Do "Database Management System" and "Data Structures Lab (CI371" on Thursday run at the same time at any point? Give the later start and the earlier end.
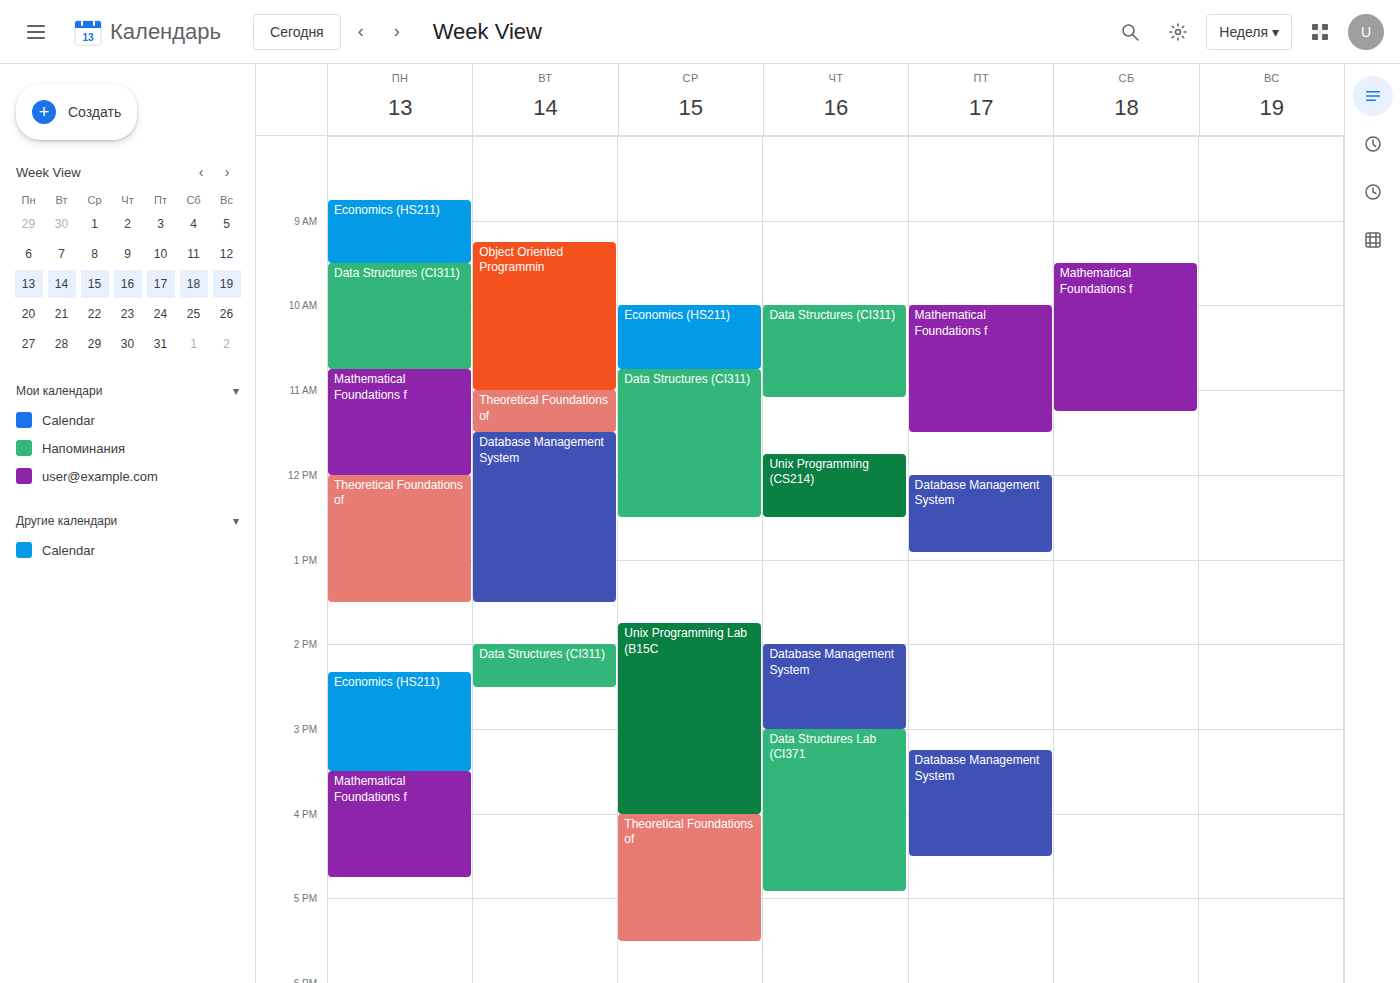
"Database Management System" ends at 15:00, exactly when "Data Structures Lab (CI371" starts -- they touch but do not overlap.